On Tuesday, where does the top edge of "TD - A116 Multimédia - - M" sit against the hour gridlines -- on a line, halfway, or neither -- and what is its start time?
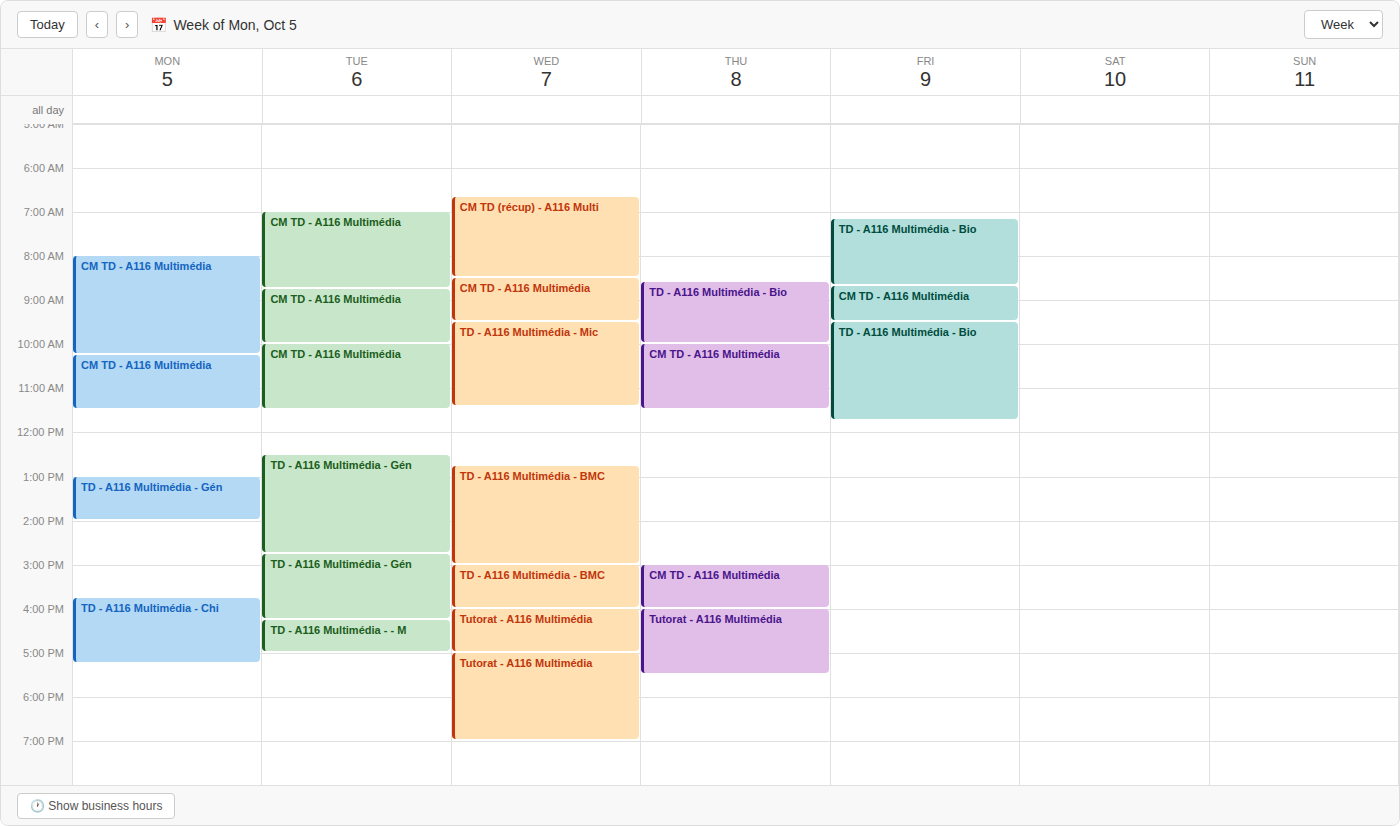
4:15 PM -- neither: a quarter of the way from the 4 PM line to the 5 PM line.